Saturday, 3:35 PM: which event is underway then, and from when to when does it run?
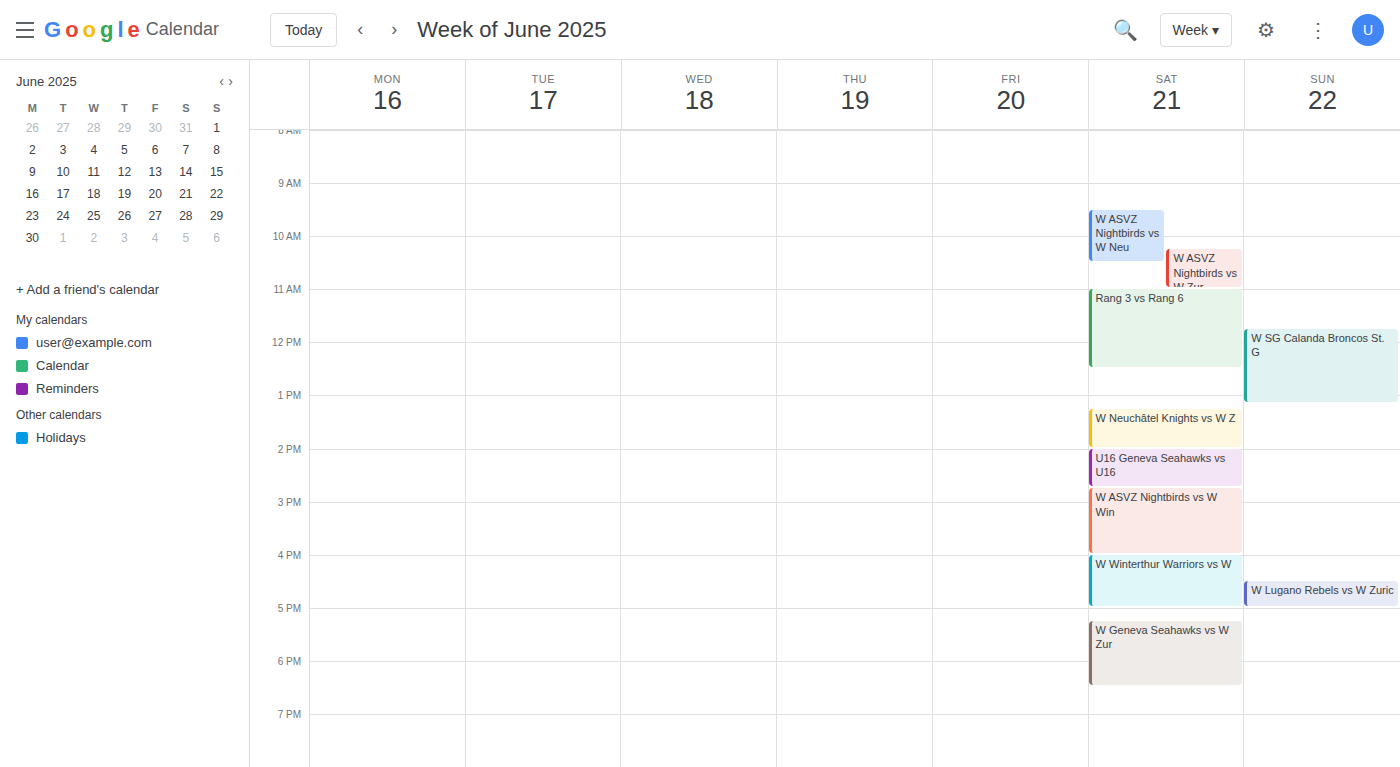
"W ASVZ Nightbirds vs W Win", 2:45 PM to 4:00 PM